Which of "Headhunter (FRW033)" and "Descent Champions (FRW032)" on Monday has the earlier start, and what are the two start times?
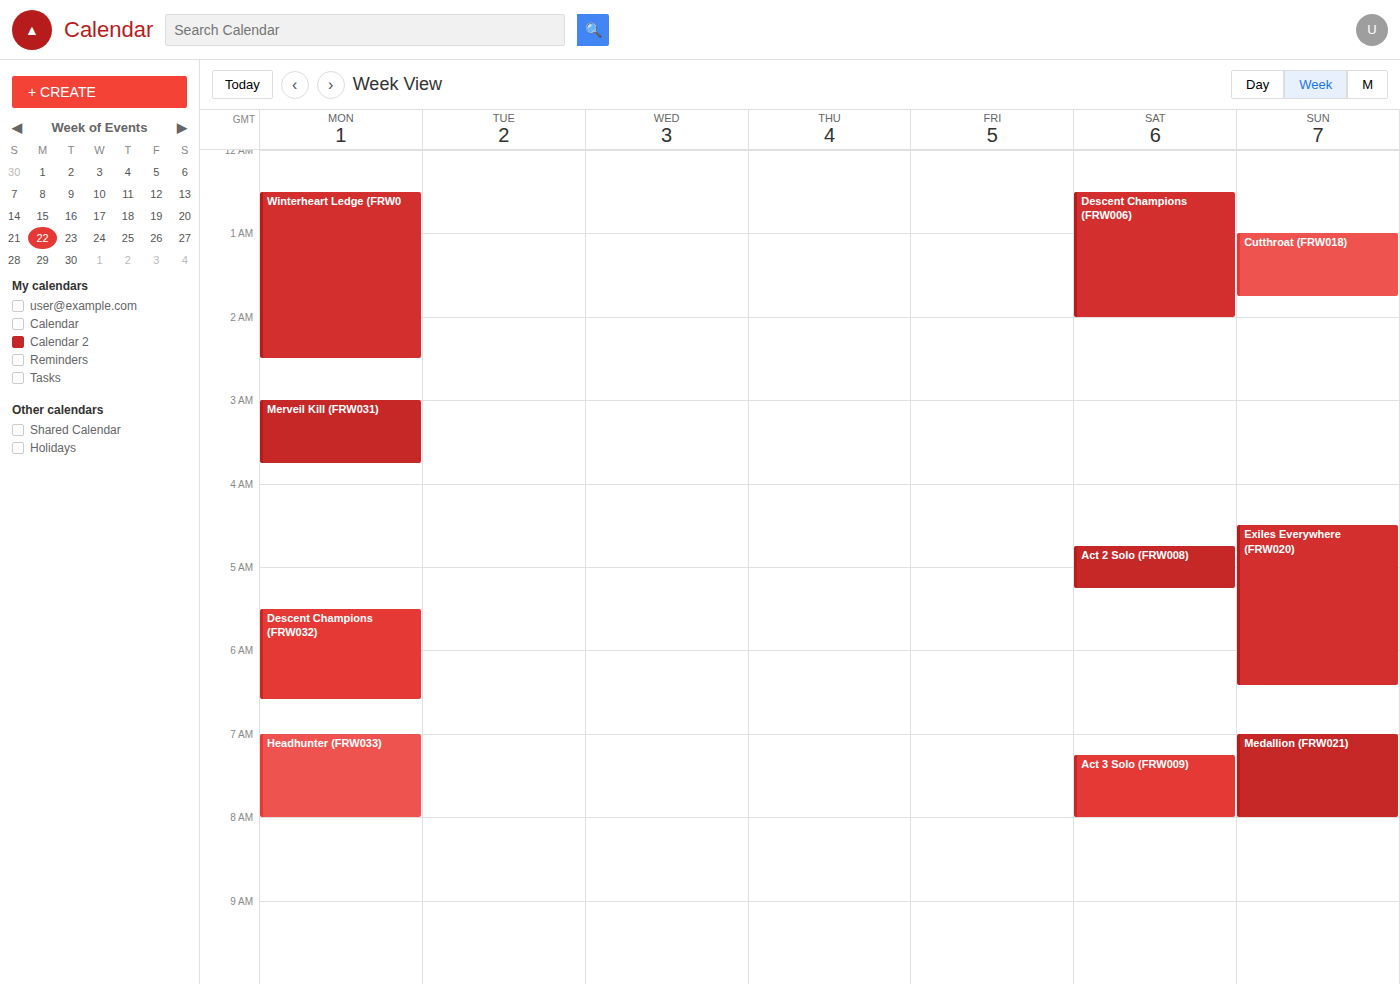
"Descent Champions (FRW032)" 5:30 AM; "Headhunter (FRW033)" 7:00 AM.